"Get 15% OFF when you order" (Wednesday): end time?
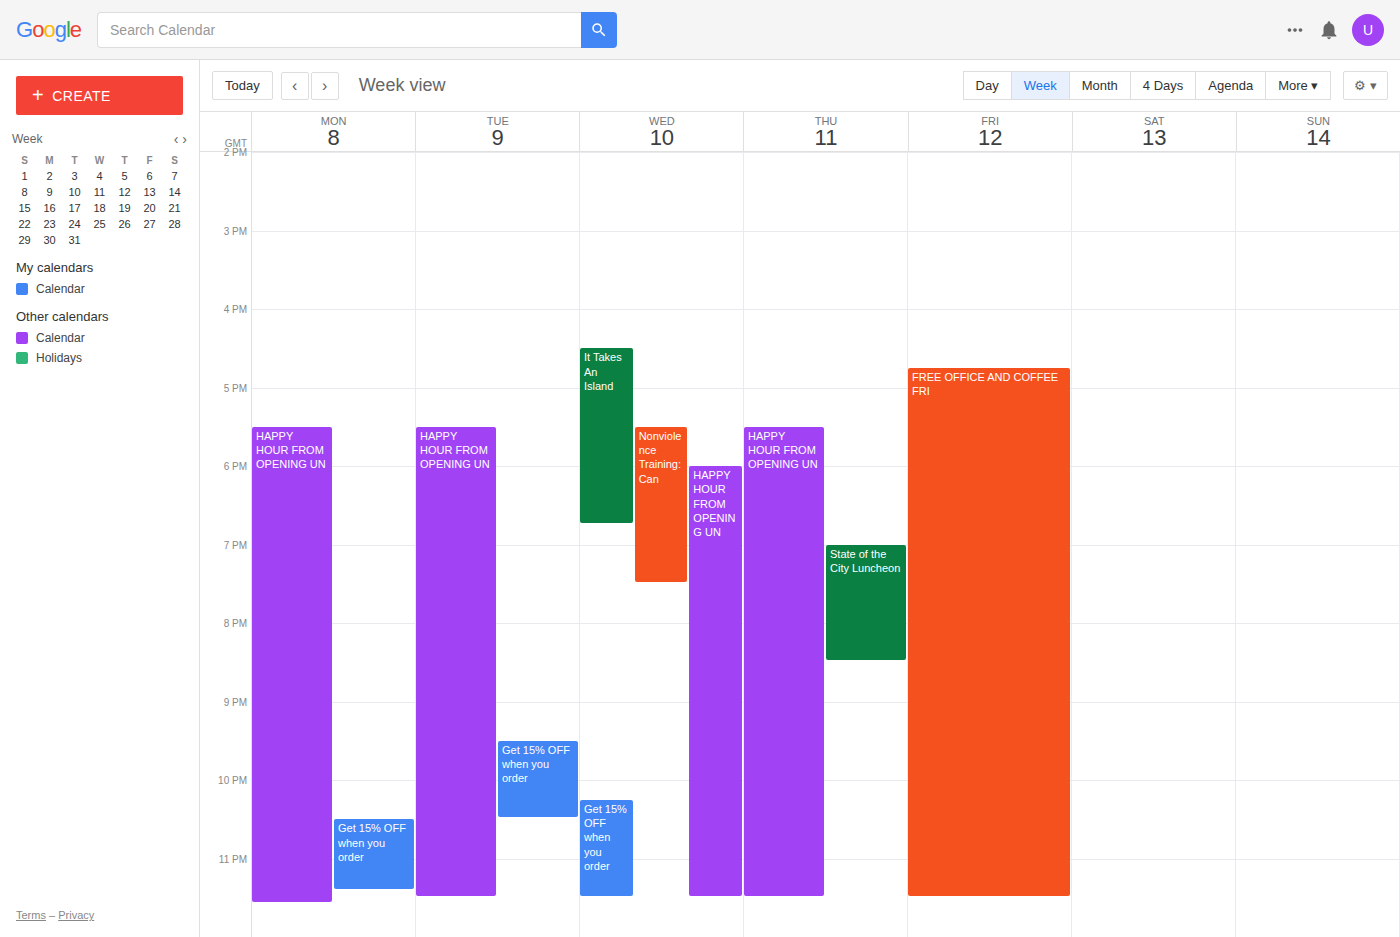
11:30 PM